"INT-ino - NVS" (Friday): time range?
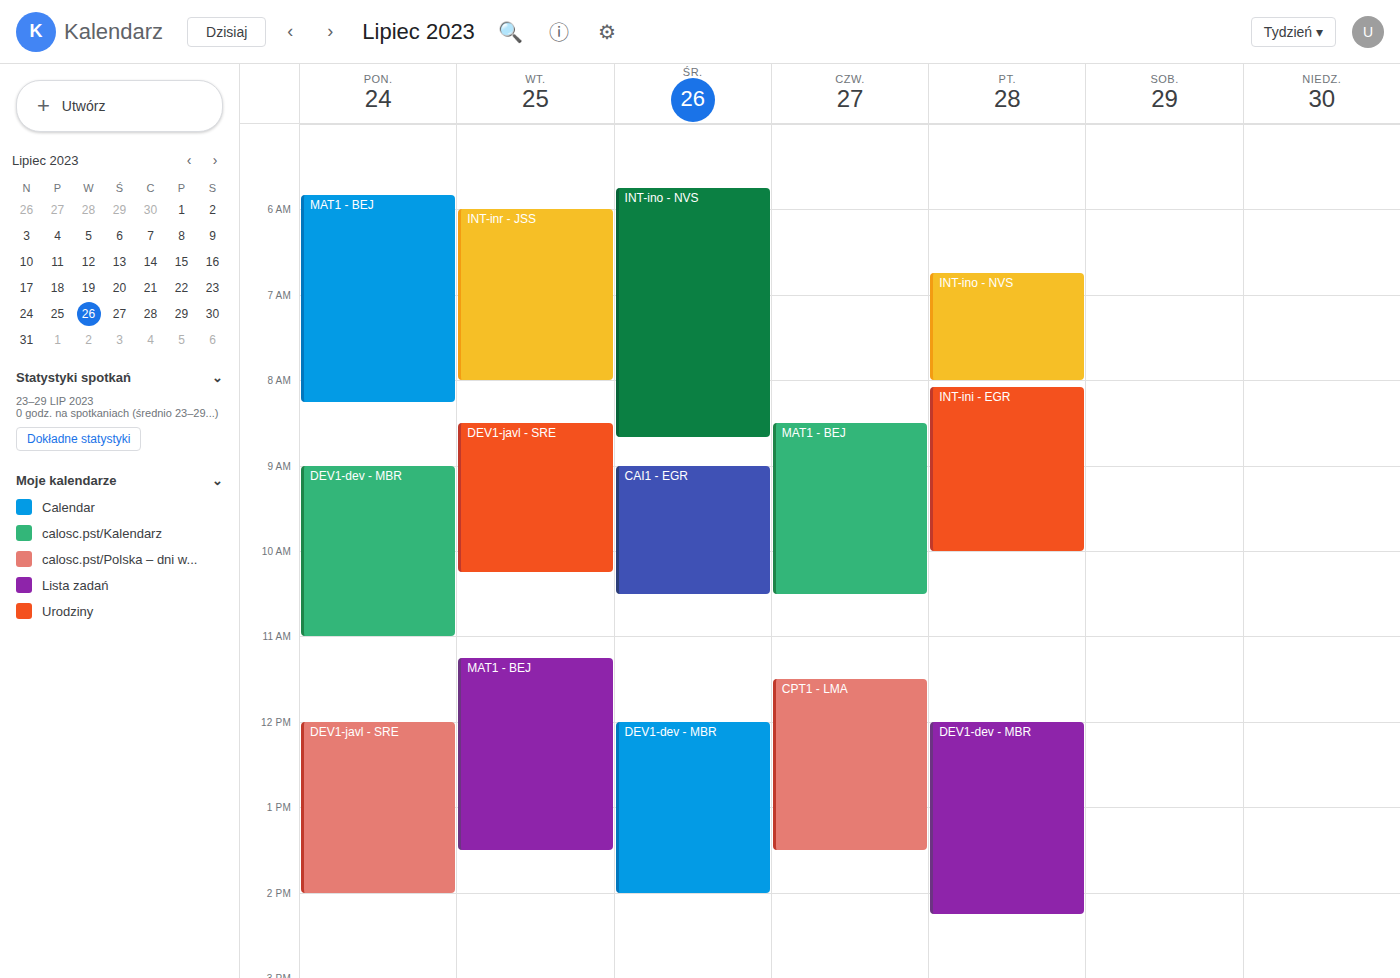
6:45 AM to 8:00 AM